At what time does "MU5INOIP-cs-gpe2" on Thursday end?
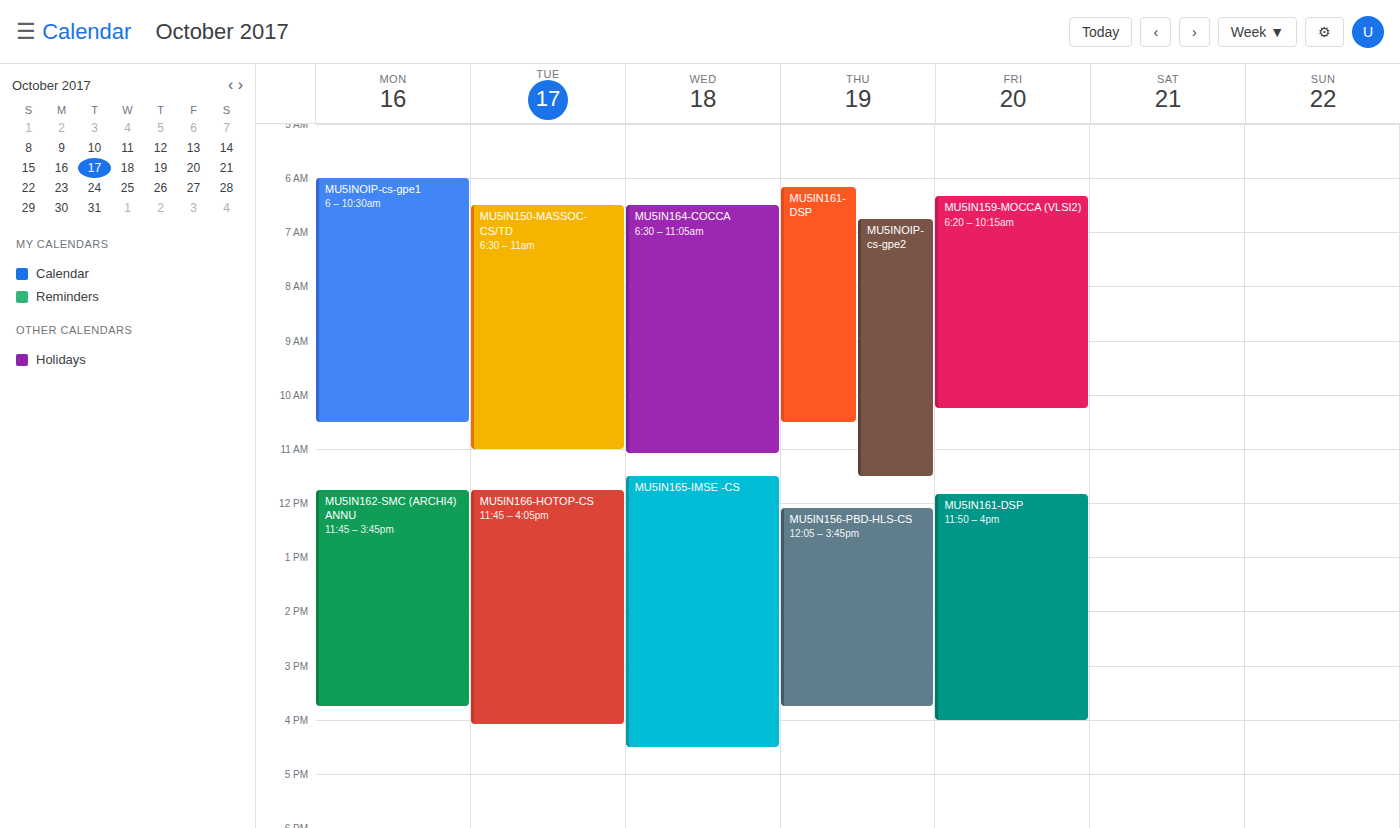
11:30 AM